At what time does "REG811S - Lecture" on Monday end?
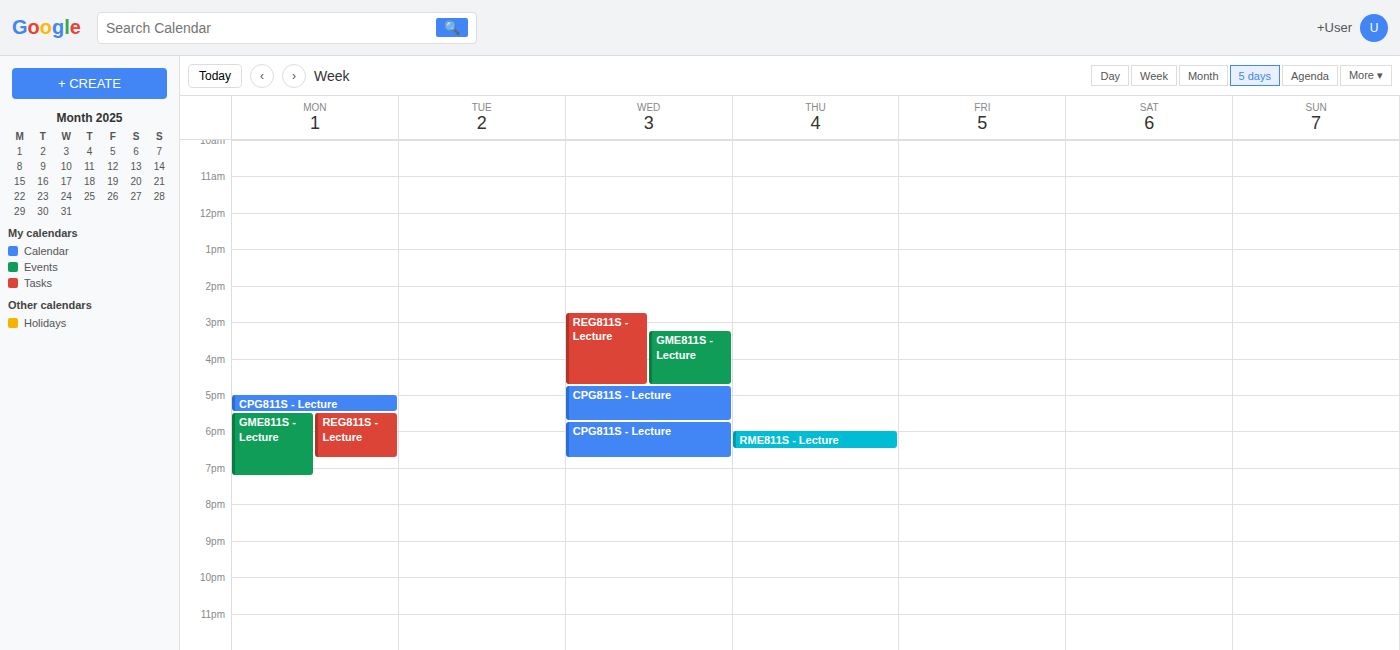
6:45 PM